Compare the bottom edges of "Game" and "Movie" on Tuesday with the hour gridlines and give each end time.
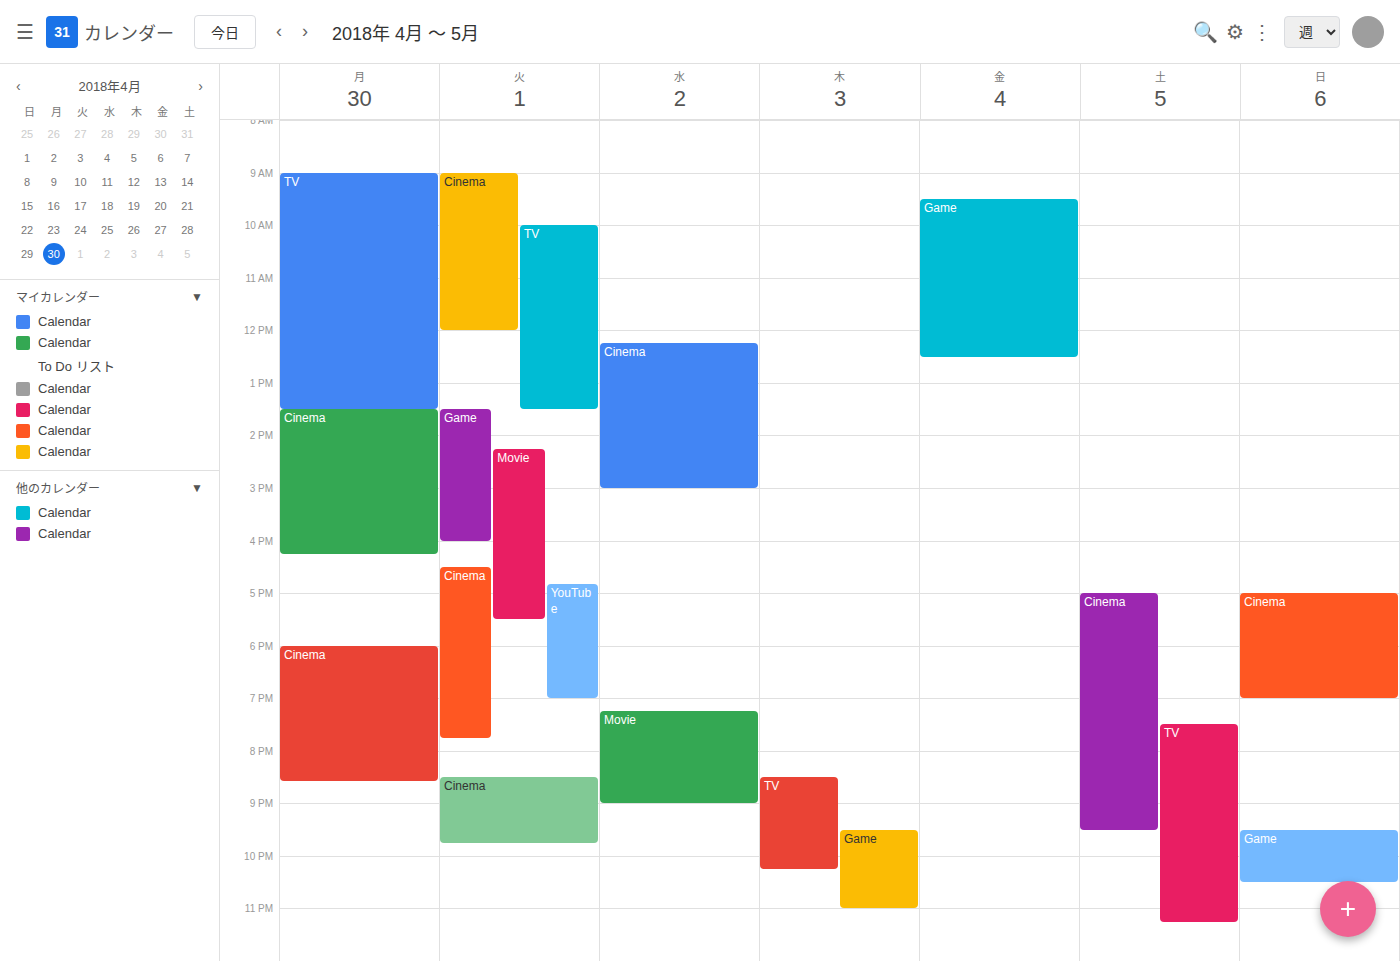
"Game": 4:00 PM, exactly on the 4 PM line. "Movie": 5:30 PM, halfway between the 5 PM and 6 PM lines.